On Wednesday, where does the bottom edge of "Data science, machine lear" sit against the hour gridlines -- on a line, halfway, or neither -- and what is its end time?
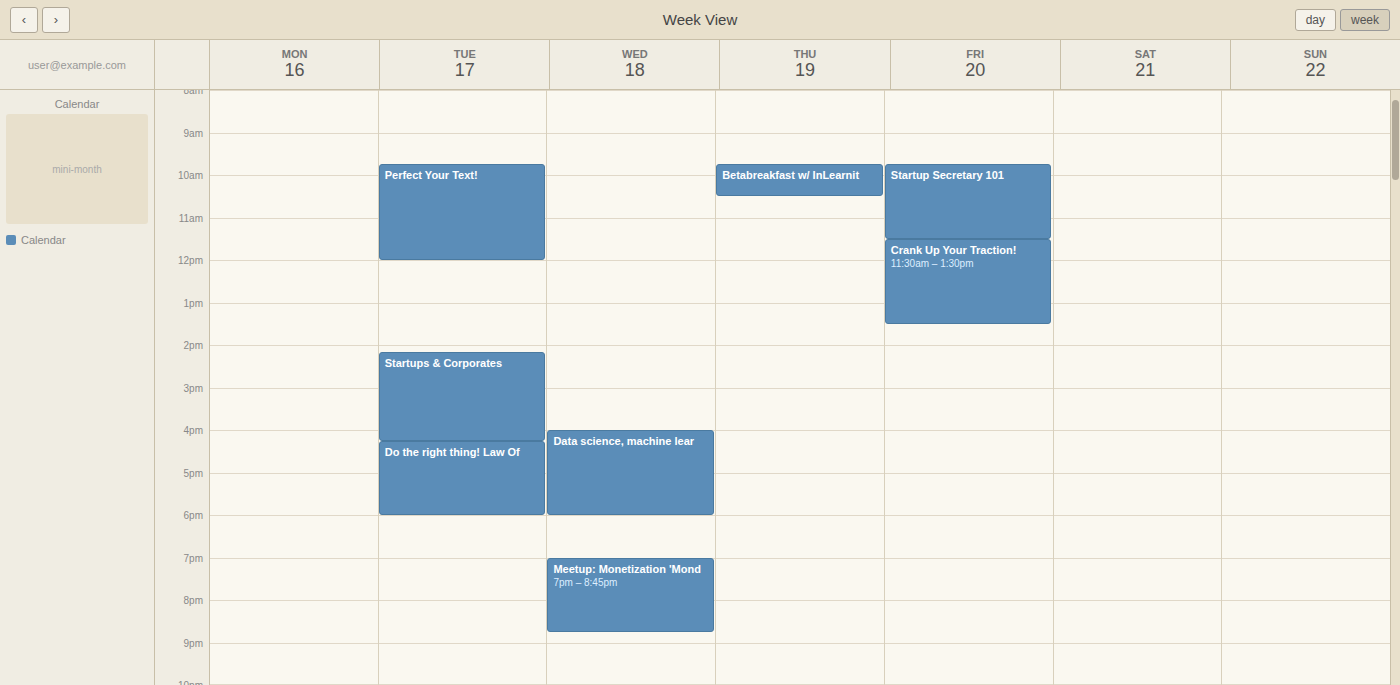
6:00 PM -- exactly on the 6 PM line.